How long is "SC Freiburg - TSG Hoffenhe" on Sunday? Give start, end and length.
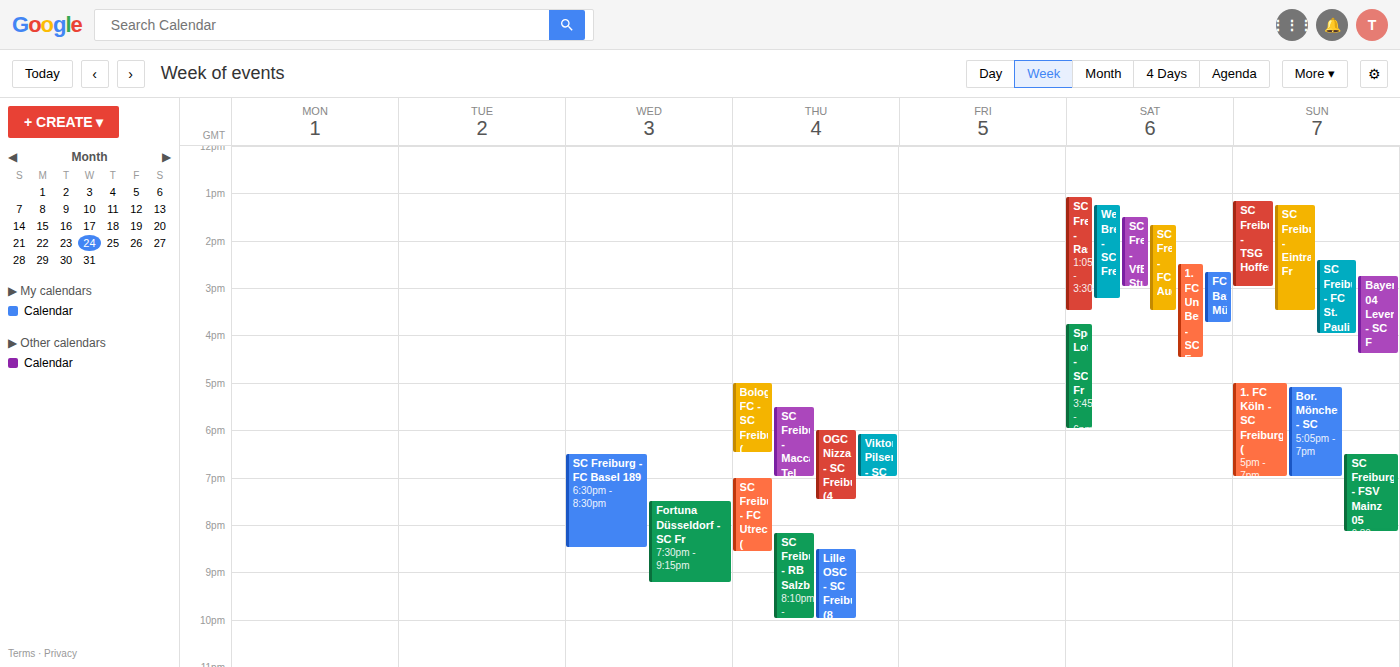
1:10 PM to 3:00 PM, 1 hour 50 minutes